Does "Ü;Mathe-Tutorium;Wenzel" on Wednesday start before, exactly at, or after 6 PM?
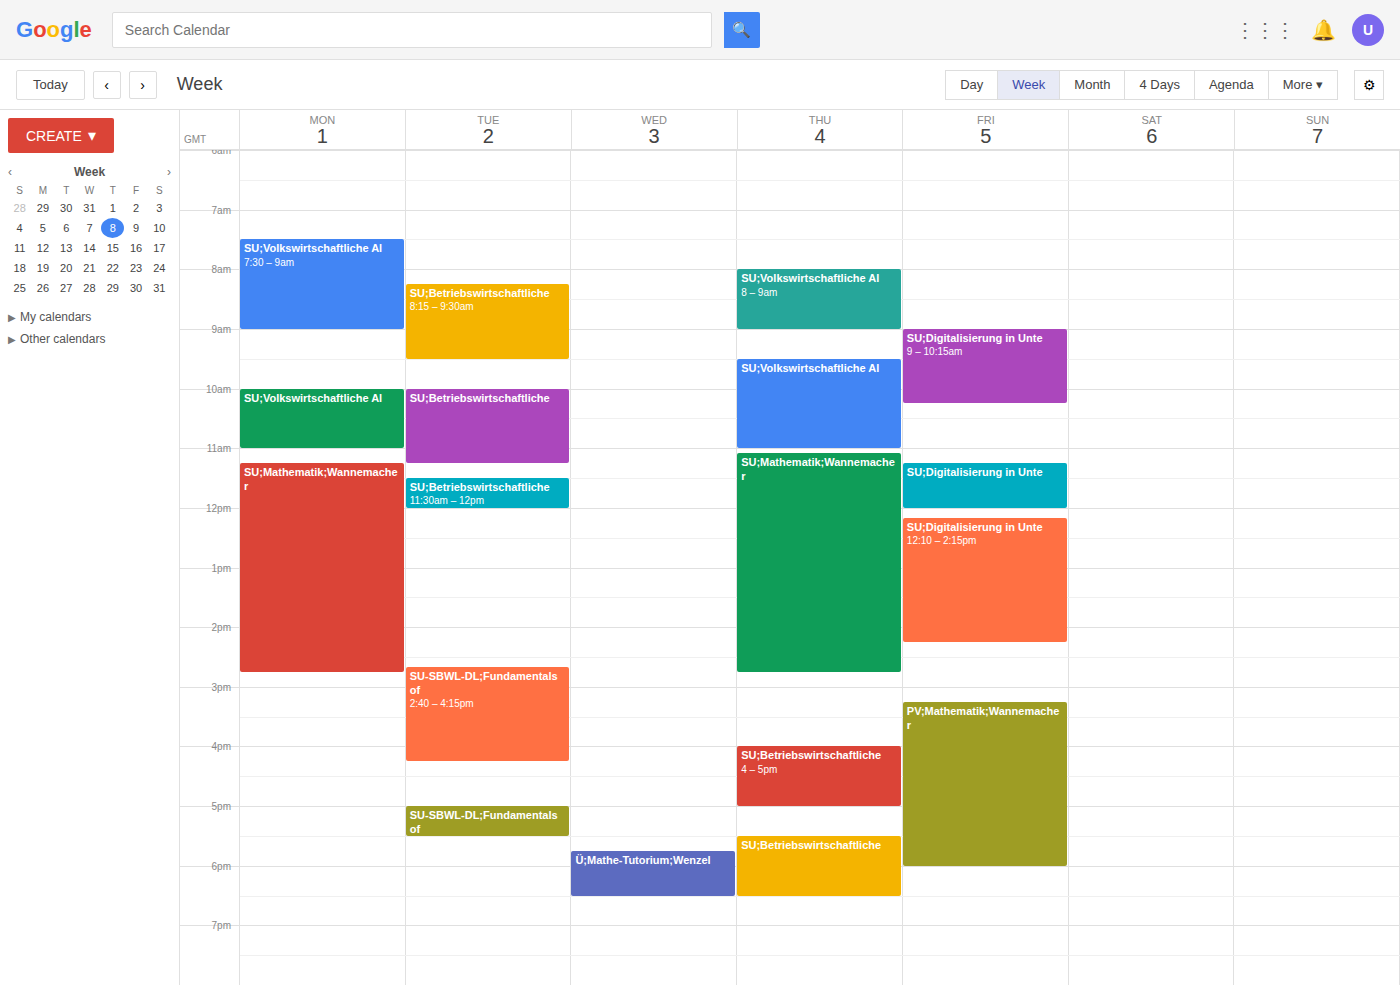
5:45 PM -- before 6 PM, 15 minutes above the 6 PM line.